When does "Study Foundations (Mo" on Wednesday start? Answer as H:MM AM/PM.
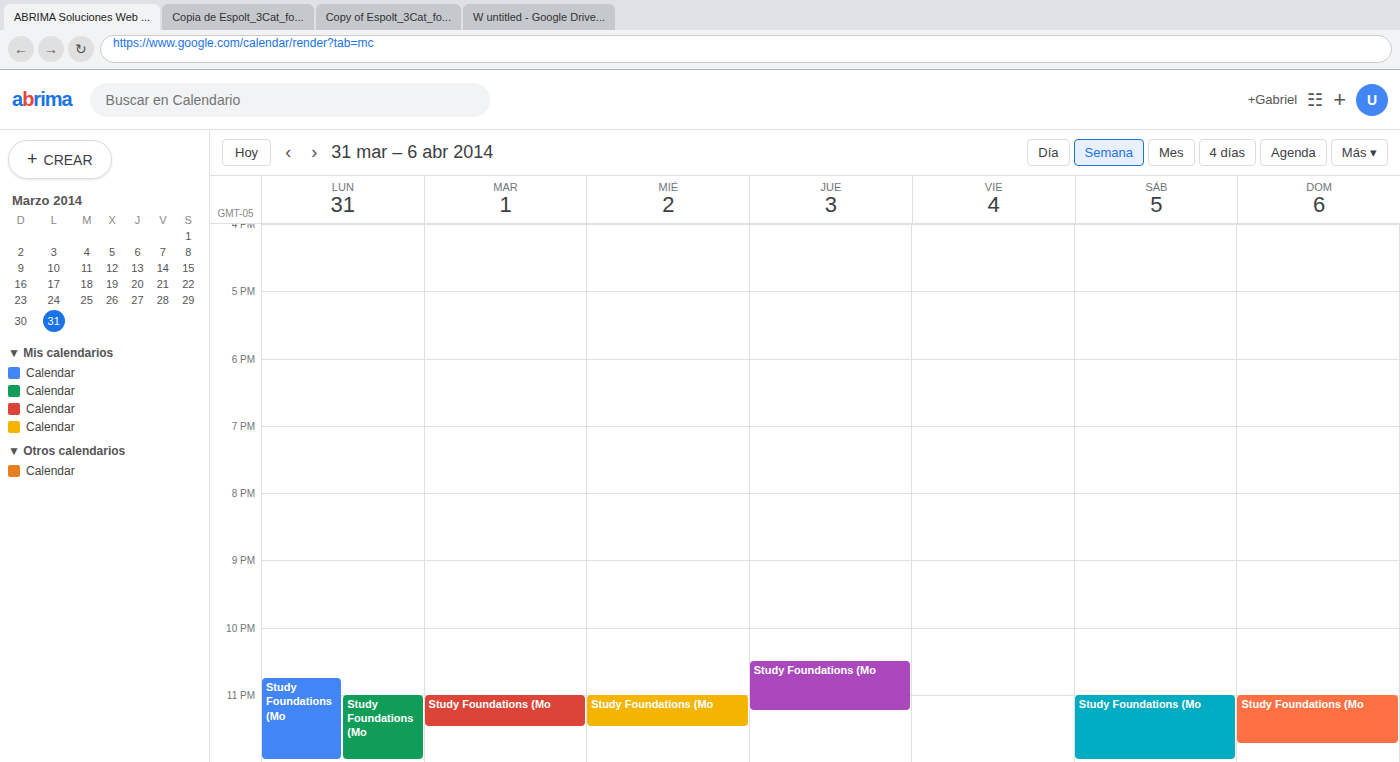
11:00 PM